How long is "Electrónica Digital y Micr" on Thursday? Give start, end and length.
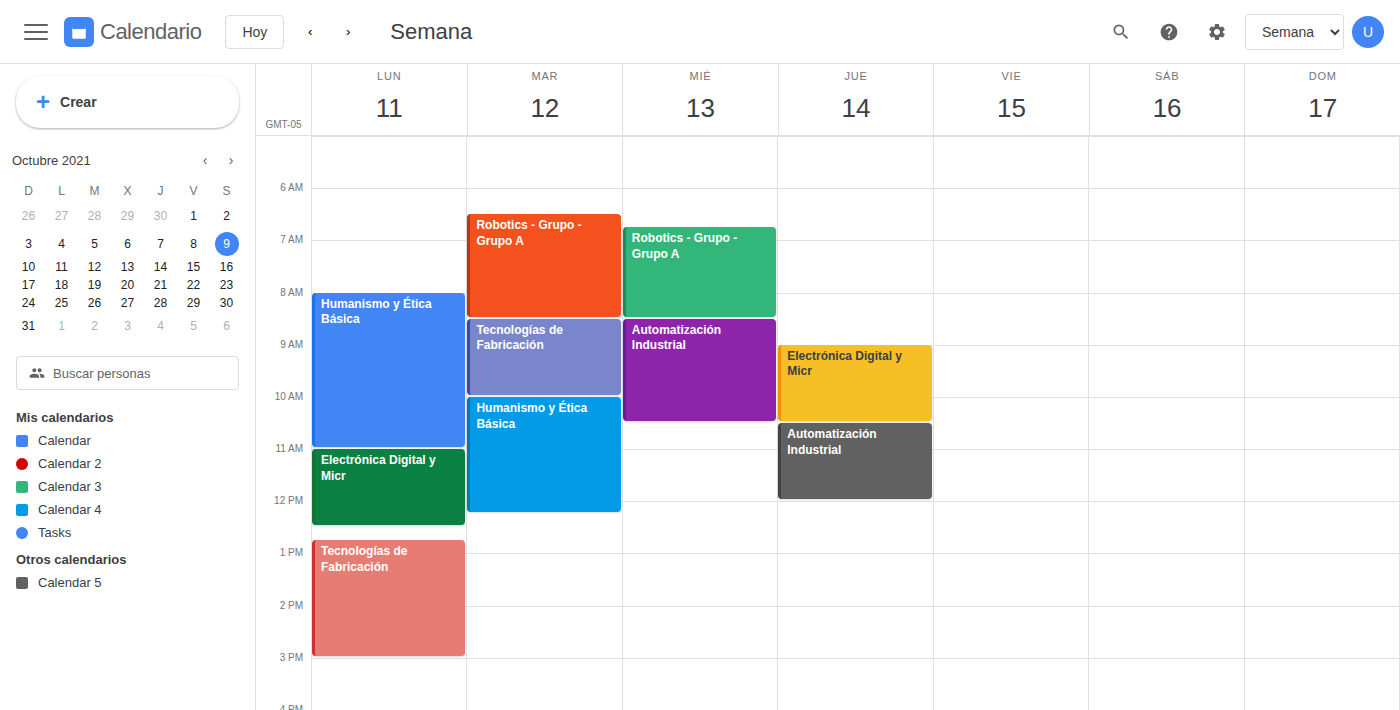
09:00 to 10:30, 1 hour 30 minutes